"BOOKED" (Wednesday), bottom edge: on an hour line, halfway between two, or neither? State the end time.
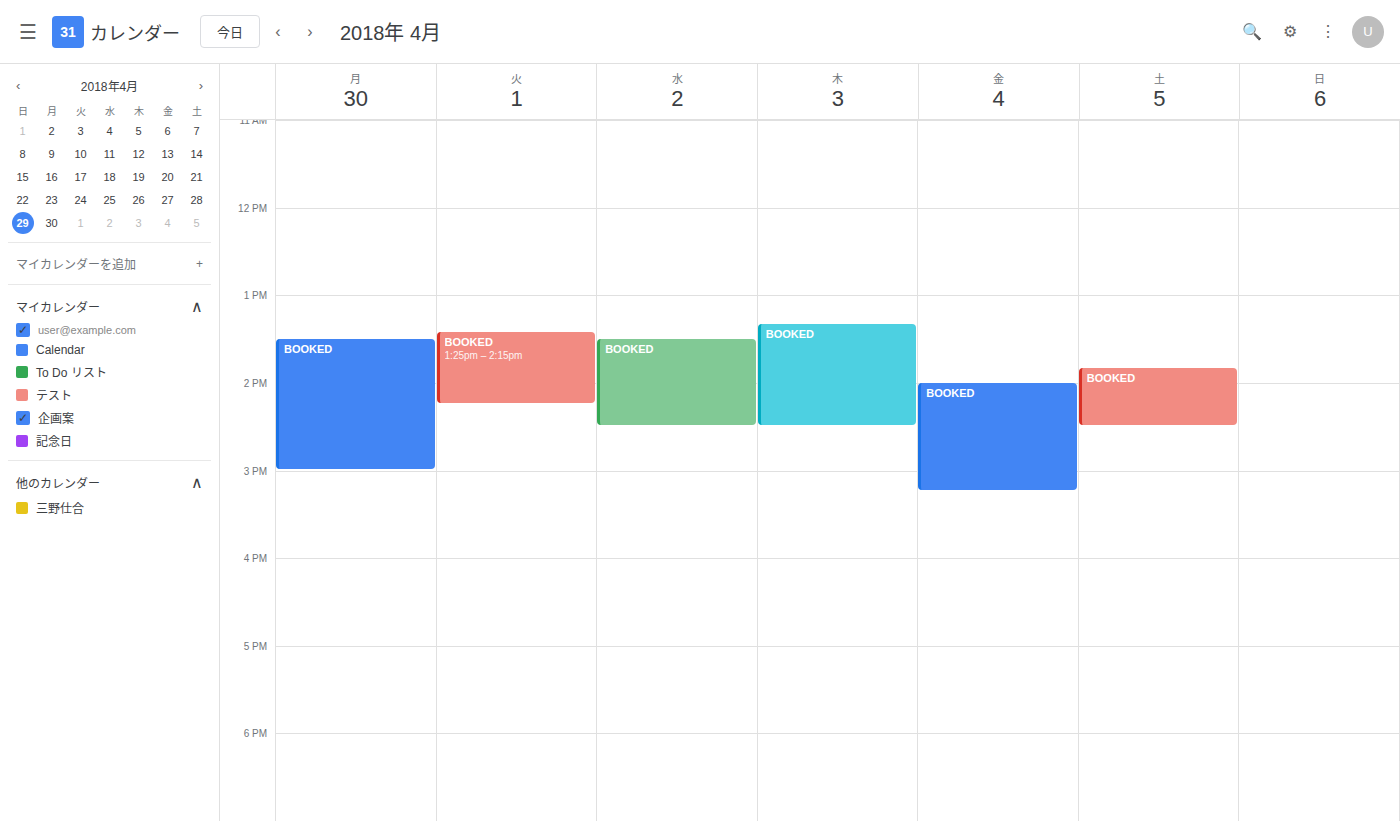
2:30 PM -- halfway between the 2 PM and 3 PM lines.